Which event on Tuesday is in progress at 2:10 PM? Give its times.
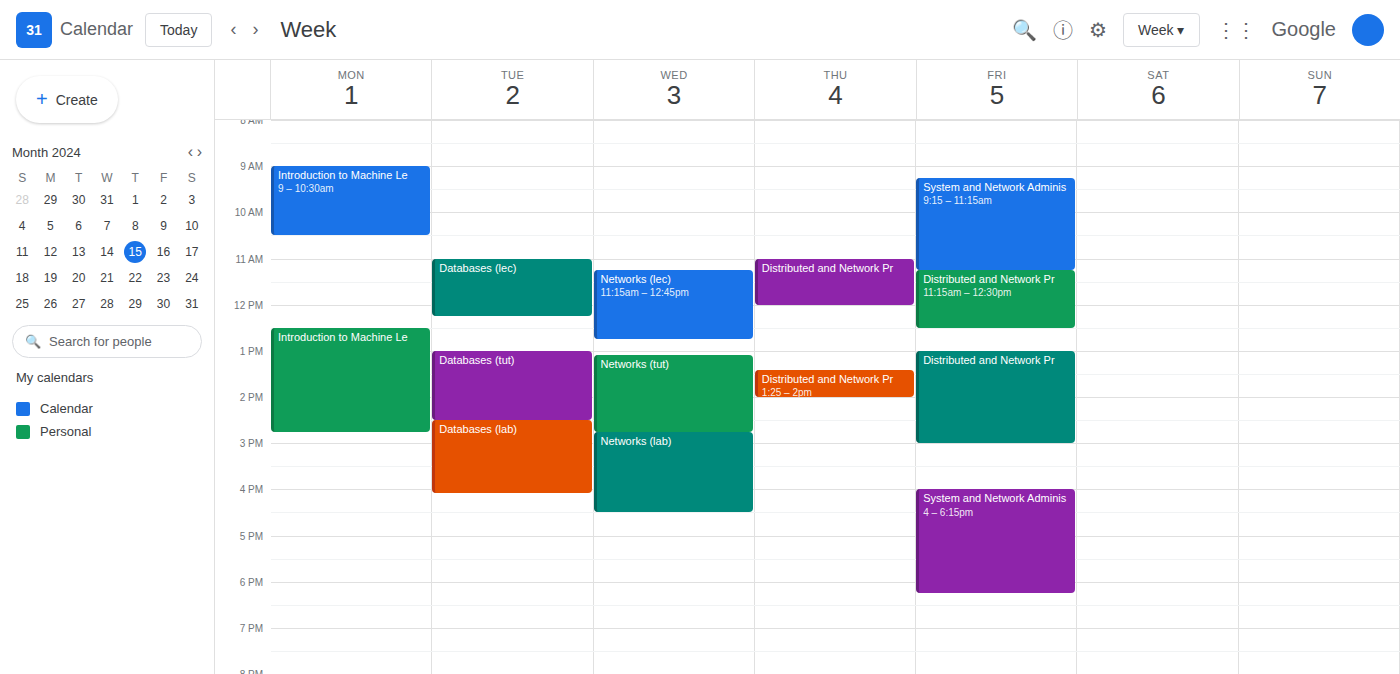
"Databases (tut)", 1:00 PM to 2:30 PM